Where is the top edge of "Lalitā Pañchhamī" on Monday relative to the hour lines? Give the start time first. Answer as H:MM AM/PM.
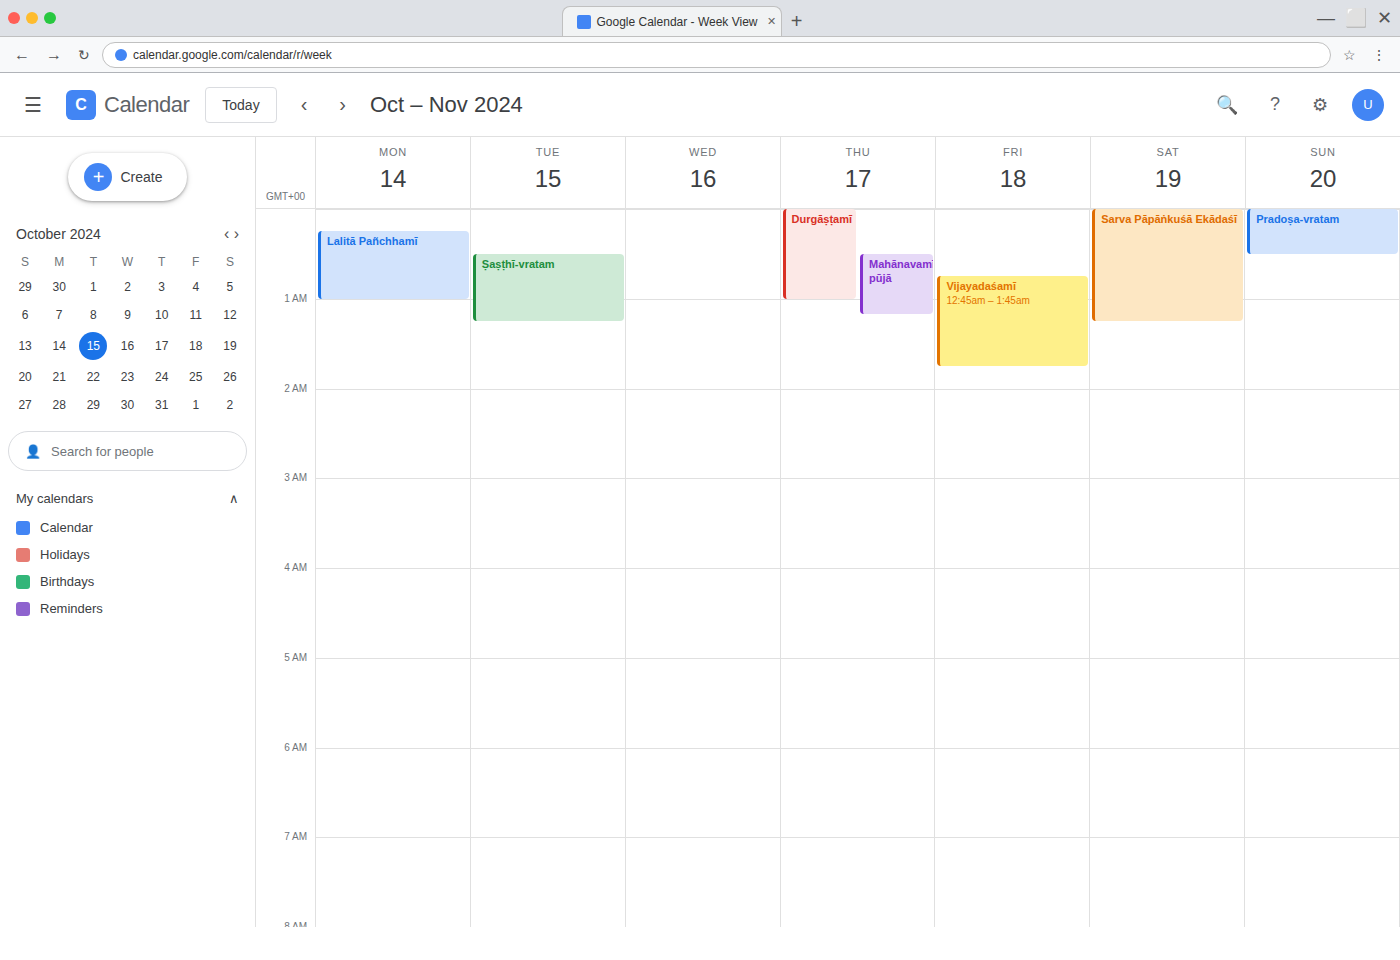
12:15 AM -- neither: a quarter of the way from the 12 AM line to the 1 AM line.